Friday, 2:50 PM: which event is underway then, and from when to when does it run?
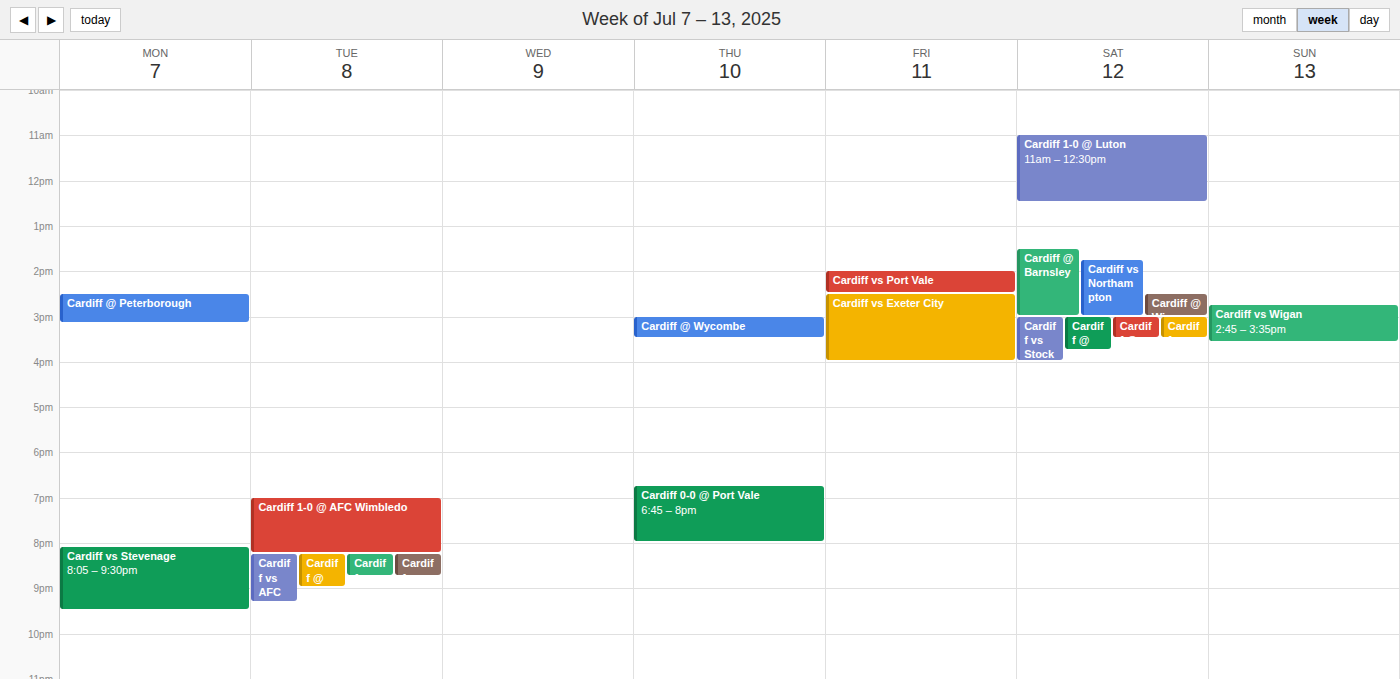
"Cardiff vs Exeter City", 2:30 PM to 4:00 PM